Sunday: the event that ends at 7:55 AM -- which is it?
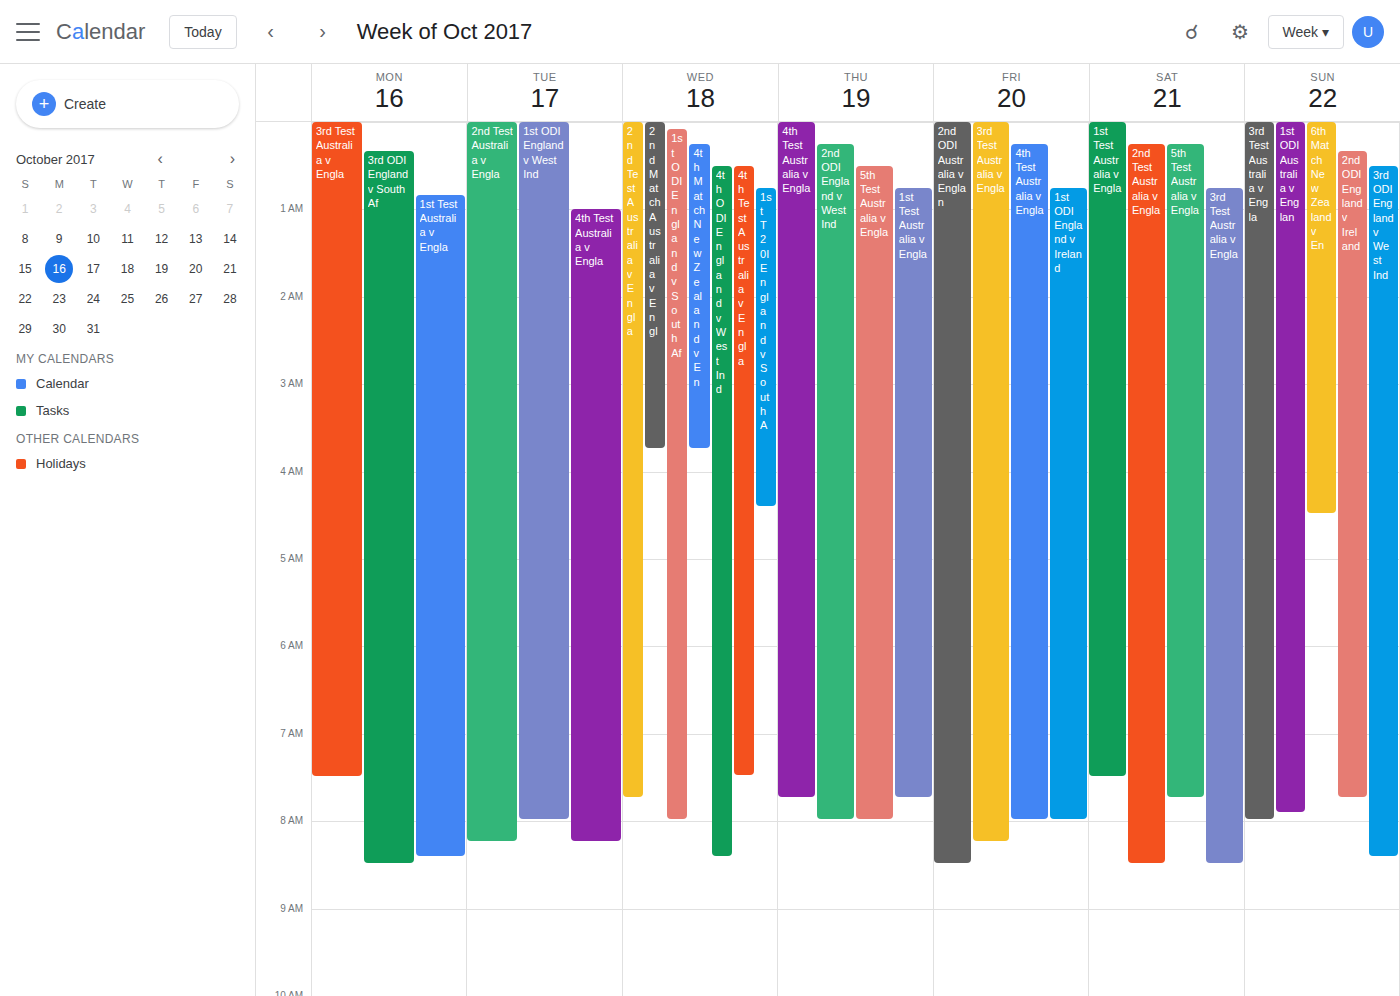
"1st ODI Australia v Englan"